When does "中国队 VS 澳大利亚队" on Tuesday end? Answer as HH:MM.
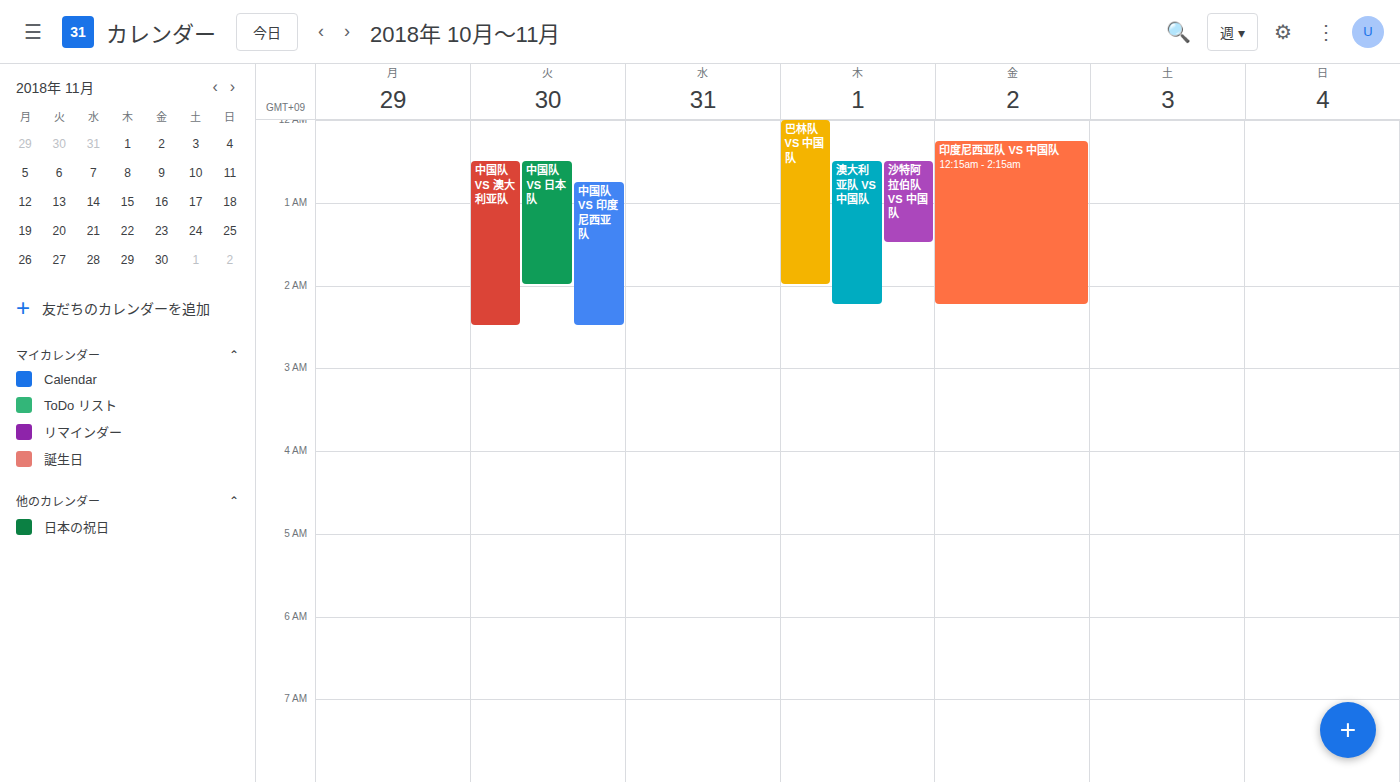
02:30